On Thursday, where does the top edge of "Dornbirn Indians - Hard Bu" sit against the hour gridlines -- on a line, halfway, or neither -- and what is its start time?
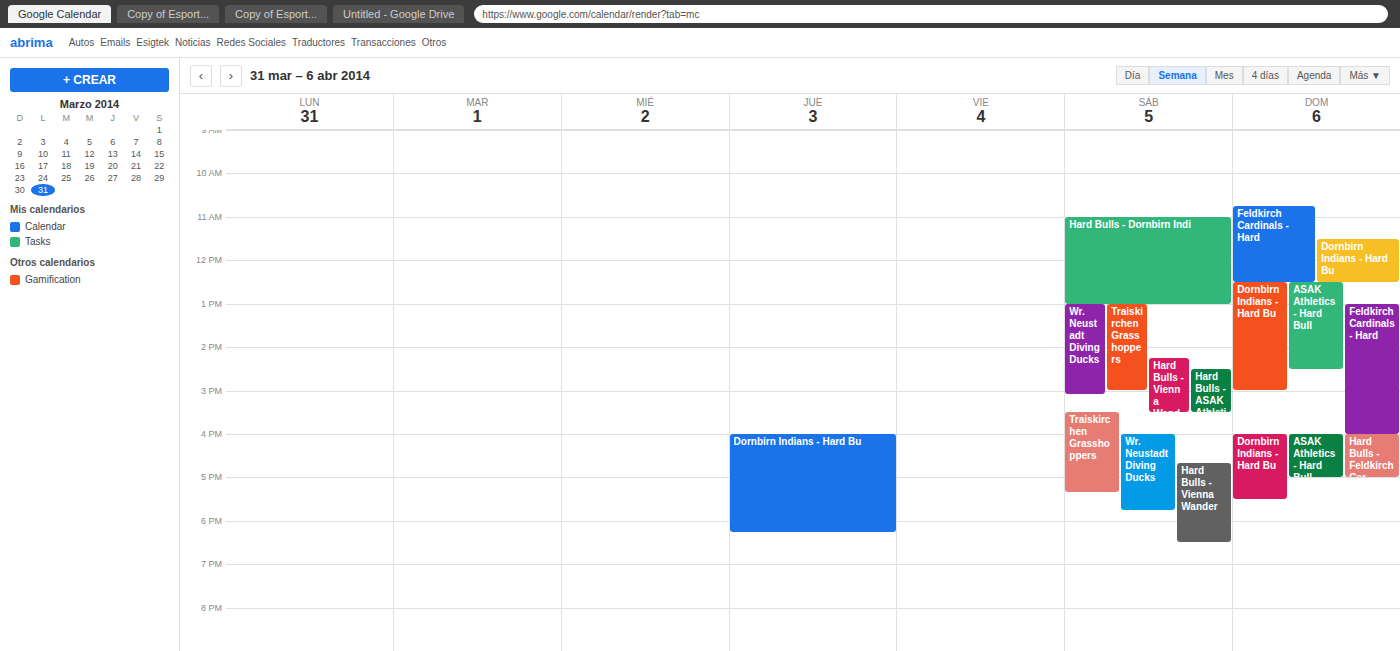
4:00 PM -- exactly on the 4 PM line.